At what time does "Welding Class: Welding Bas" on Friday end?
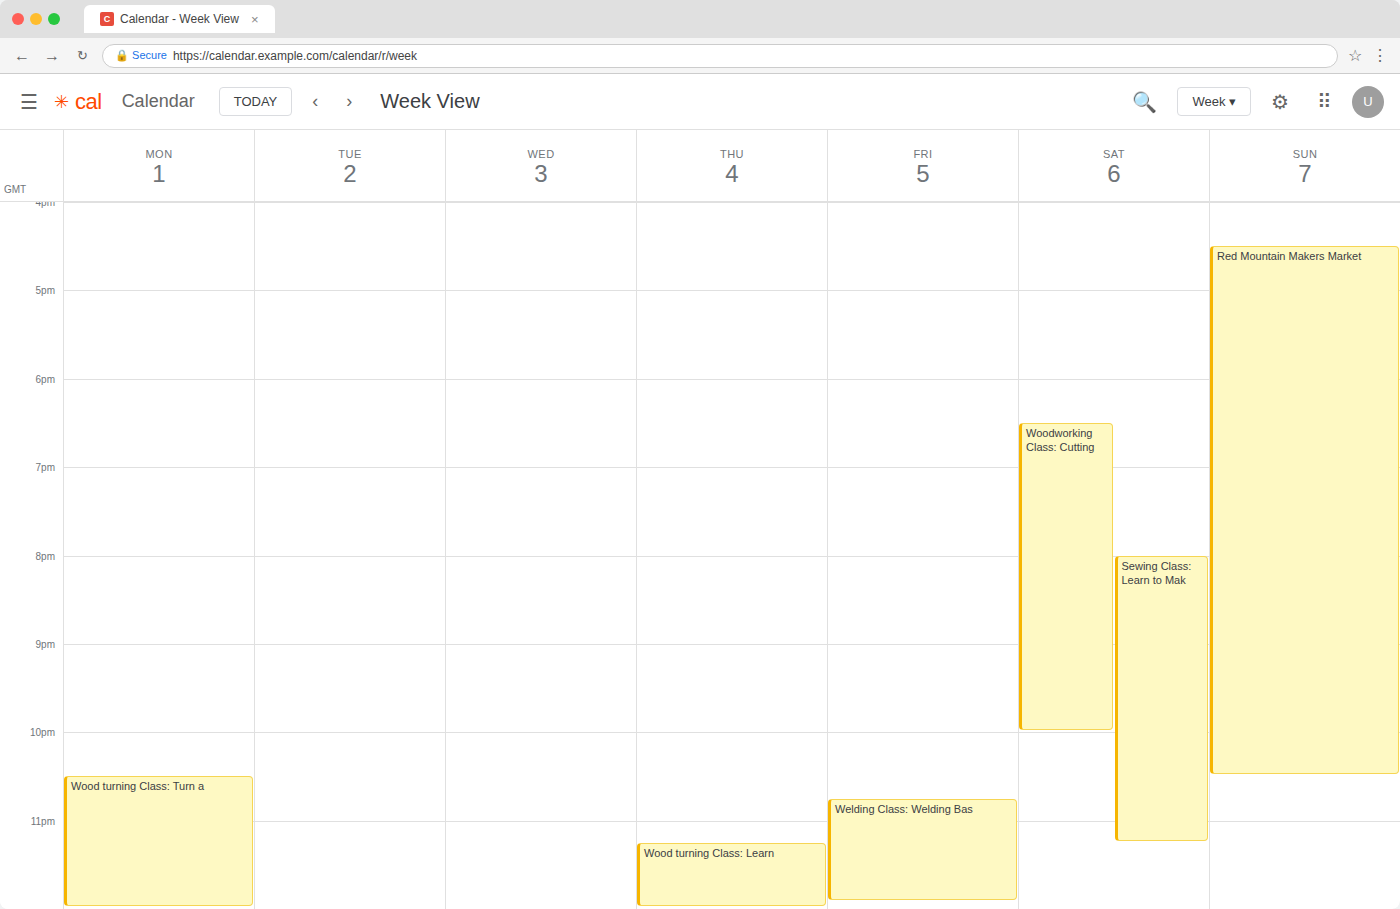
23:55